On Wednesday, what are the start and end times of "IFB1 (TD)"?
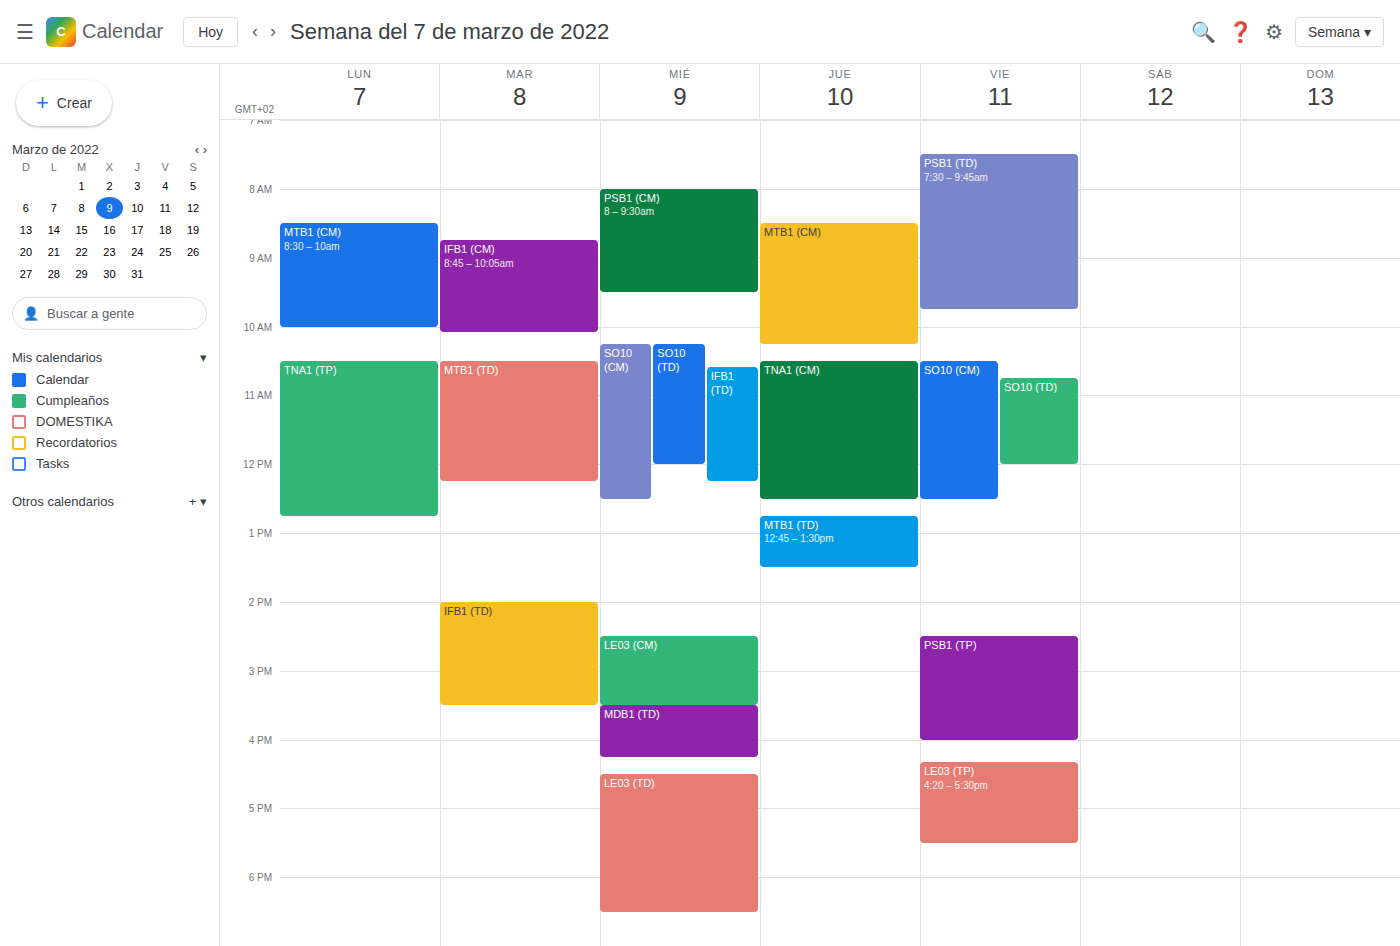
10:35 AM to 12:15 PM